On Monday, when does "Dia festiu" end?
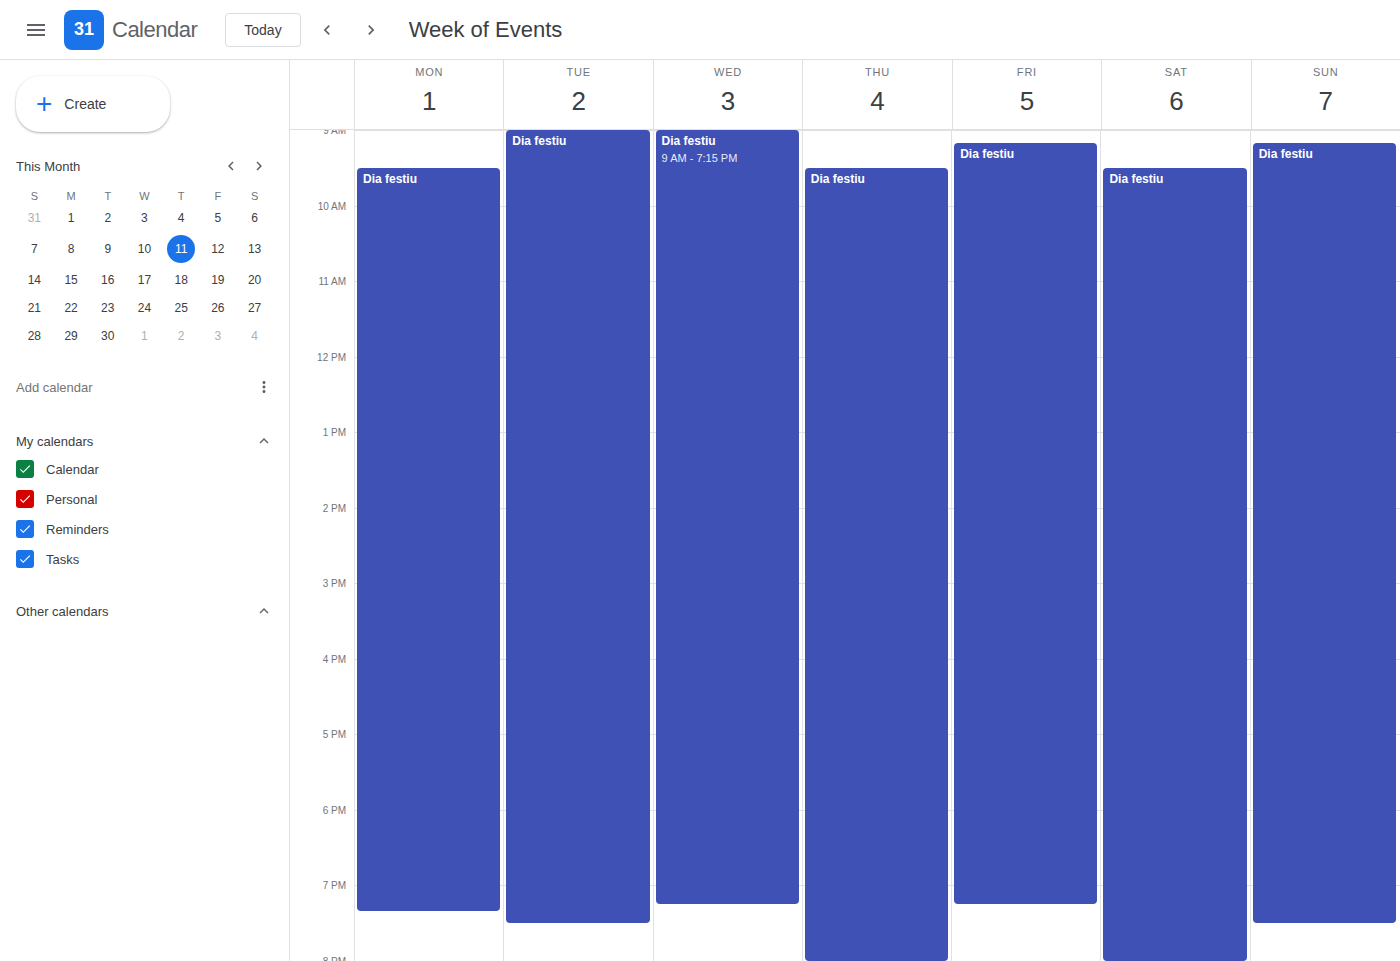
7:20 PM